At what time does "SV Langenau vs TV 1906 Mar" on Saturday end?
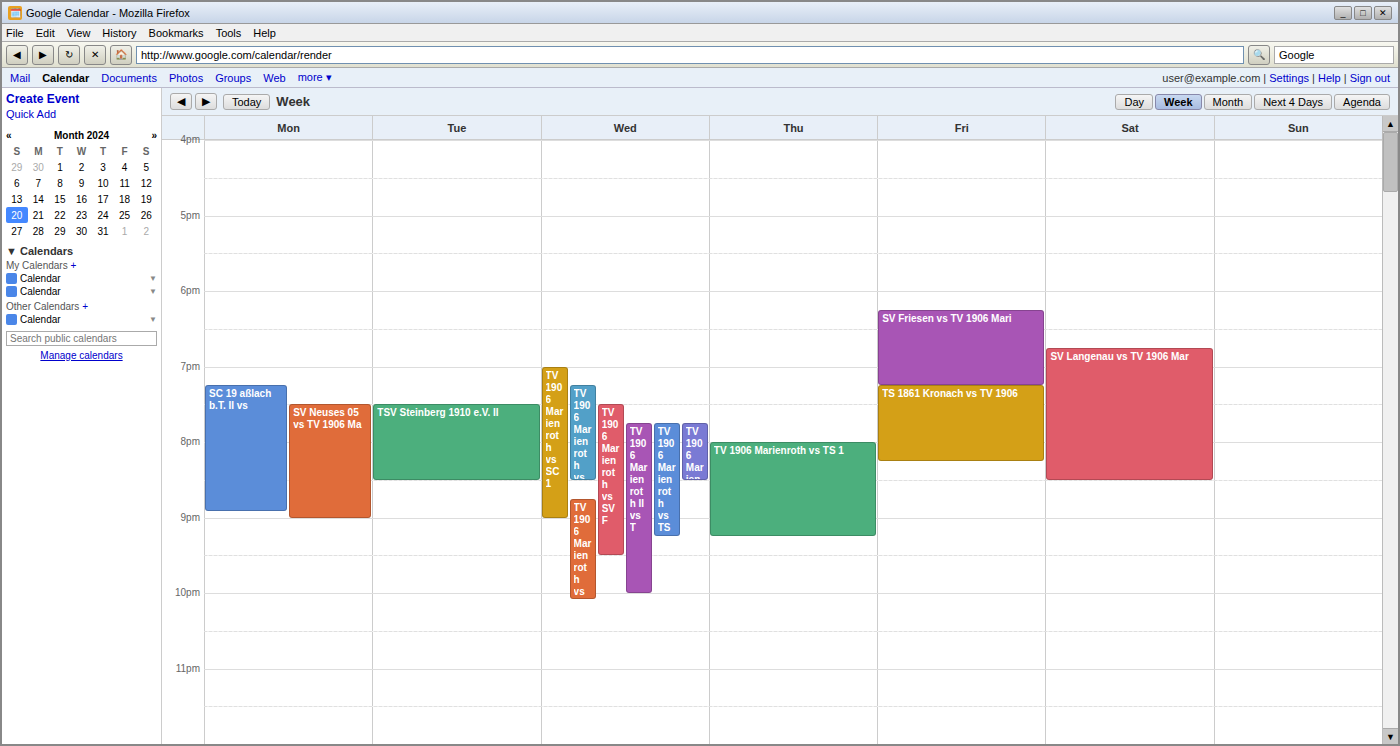
8:30 PM